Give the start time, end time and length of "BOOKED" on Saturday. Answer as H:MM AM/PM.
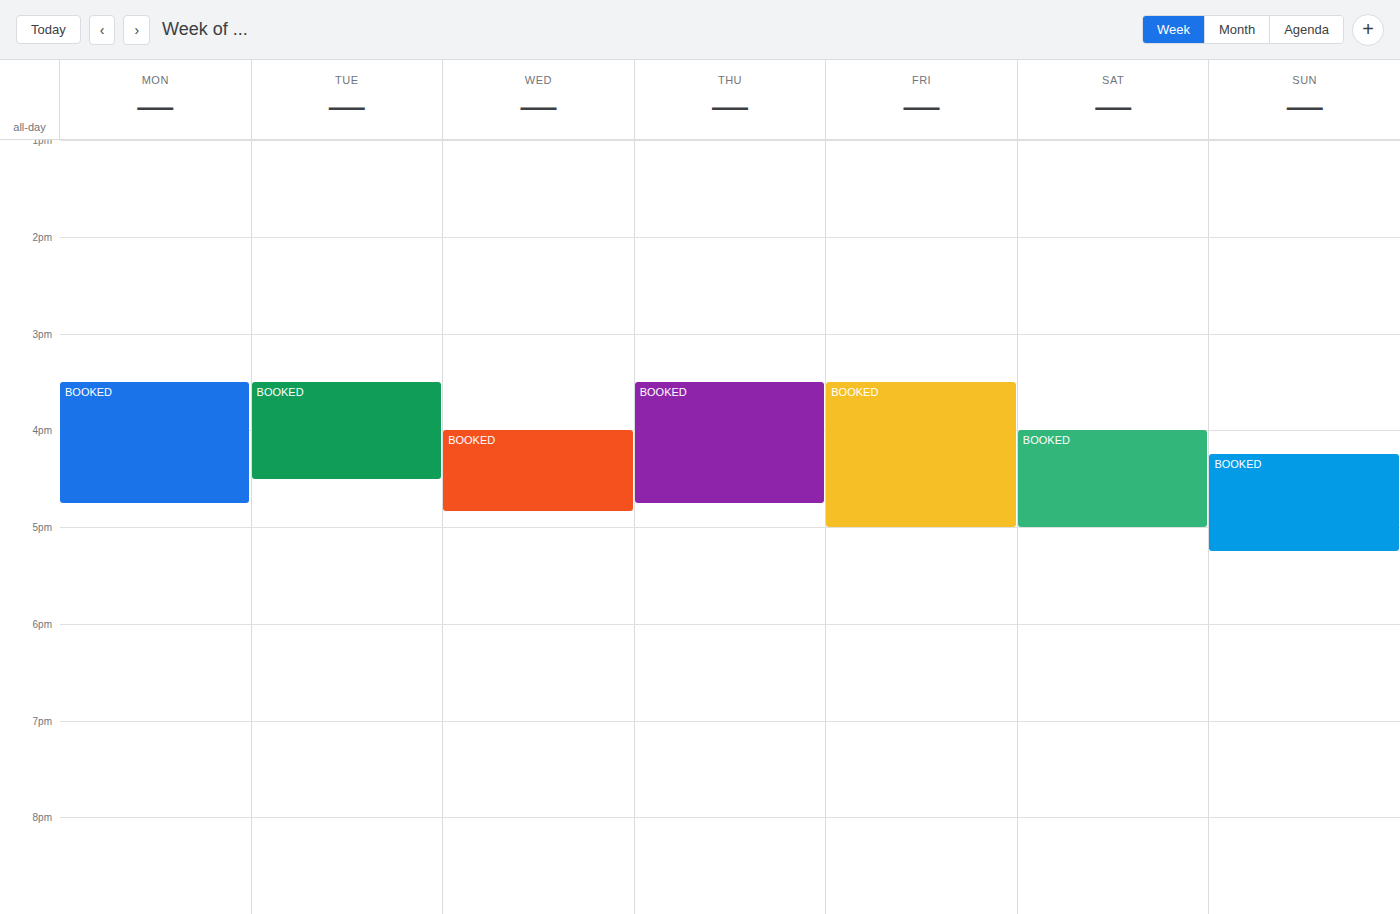
4:00 PM to 5:00 PM, 1 hour